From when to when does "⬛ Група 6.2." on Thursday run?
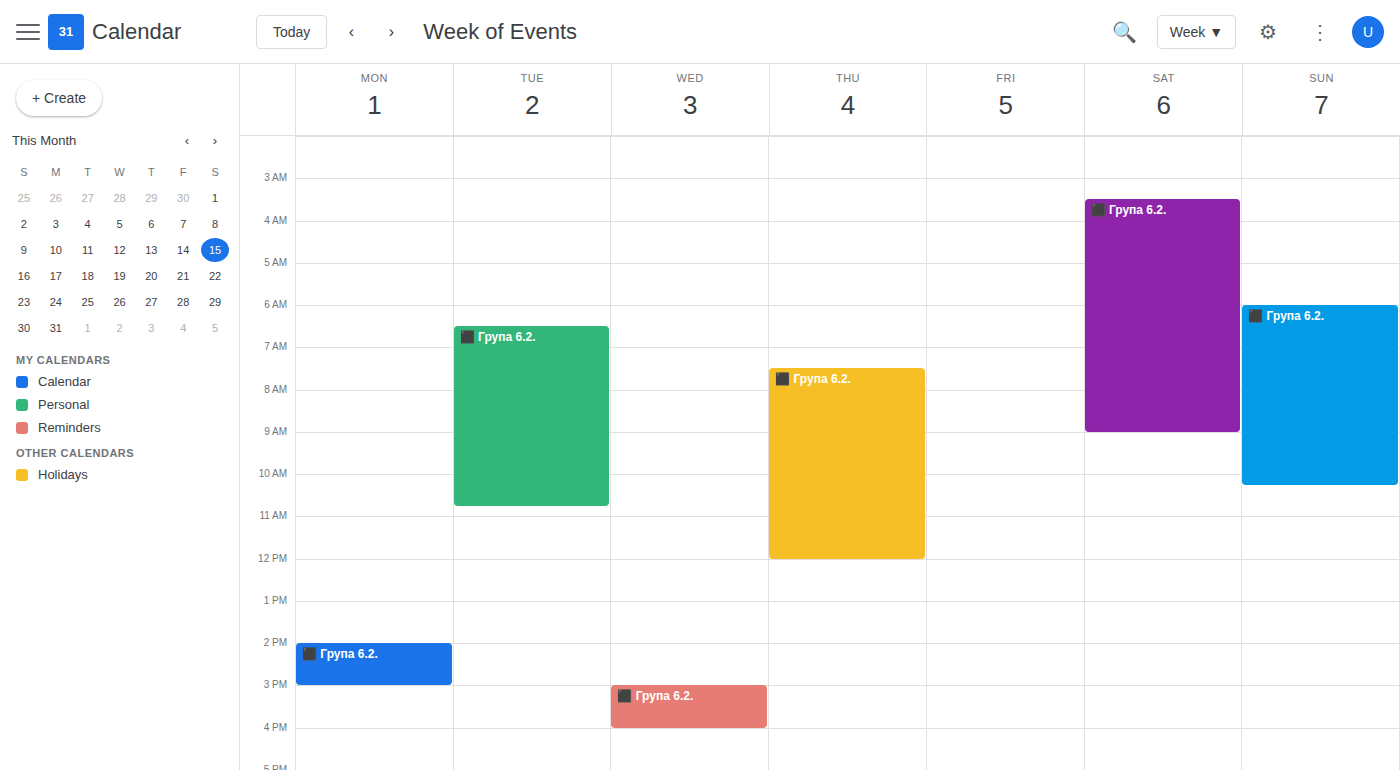
07:30 to 12:00